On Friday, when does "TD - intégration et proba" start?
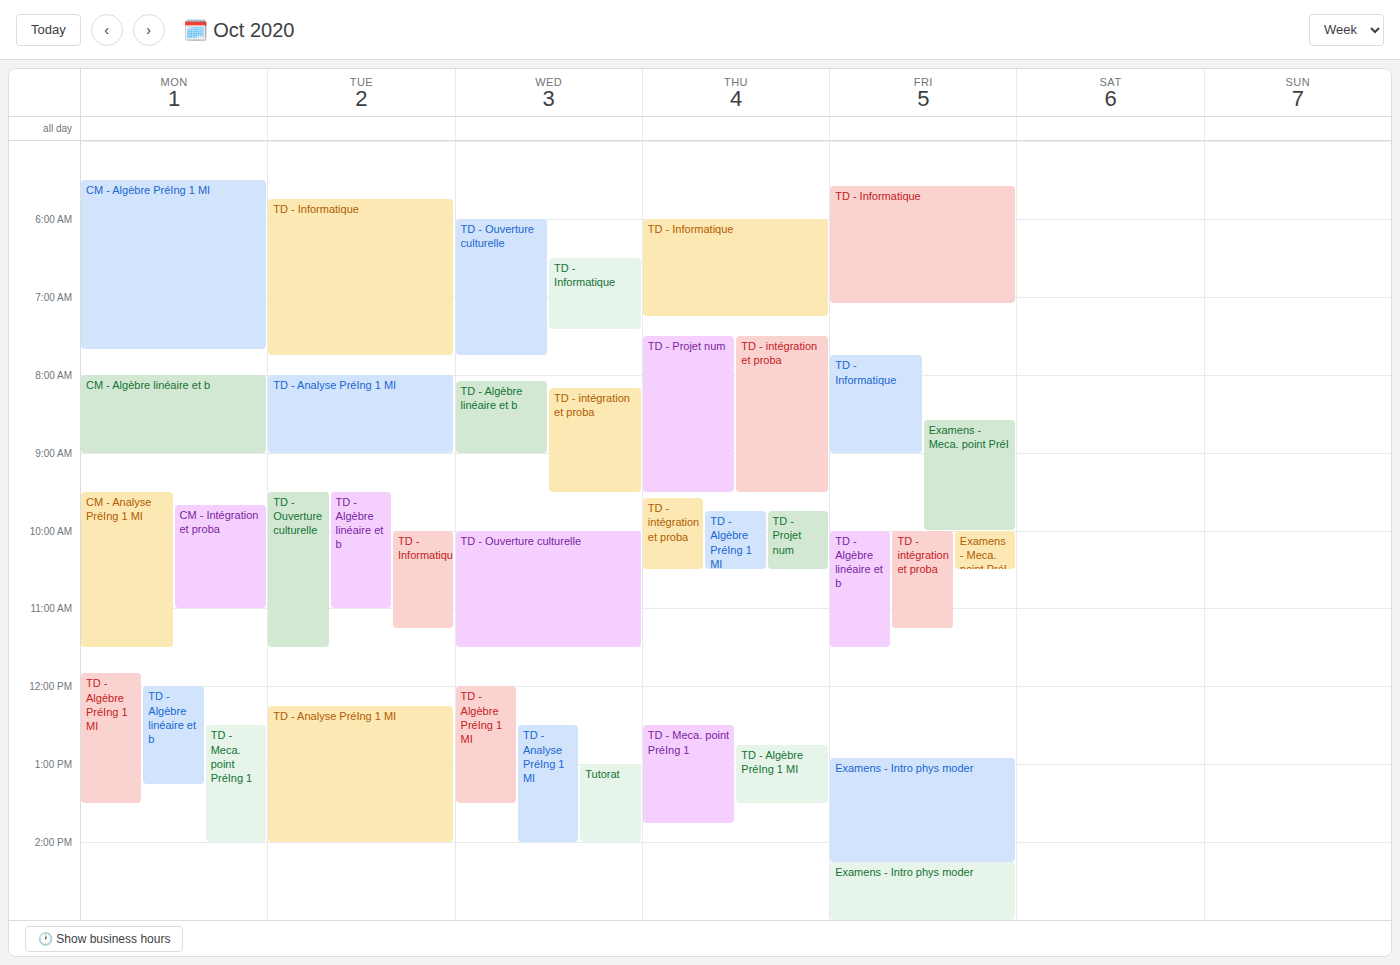
10:00 AM